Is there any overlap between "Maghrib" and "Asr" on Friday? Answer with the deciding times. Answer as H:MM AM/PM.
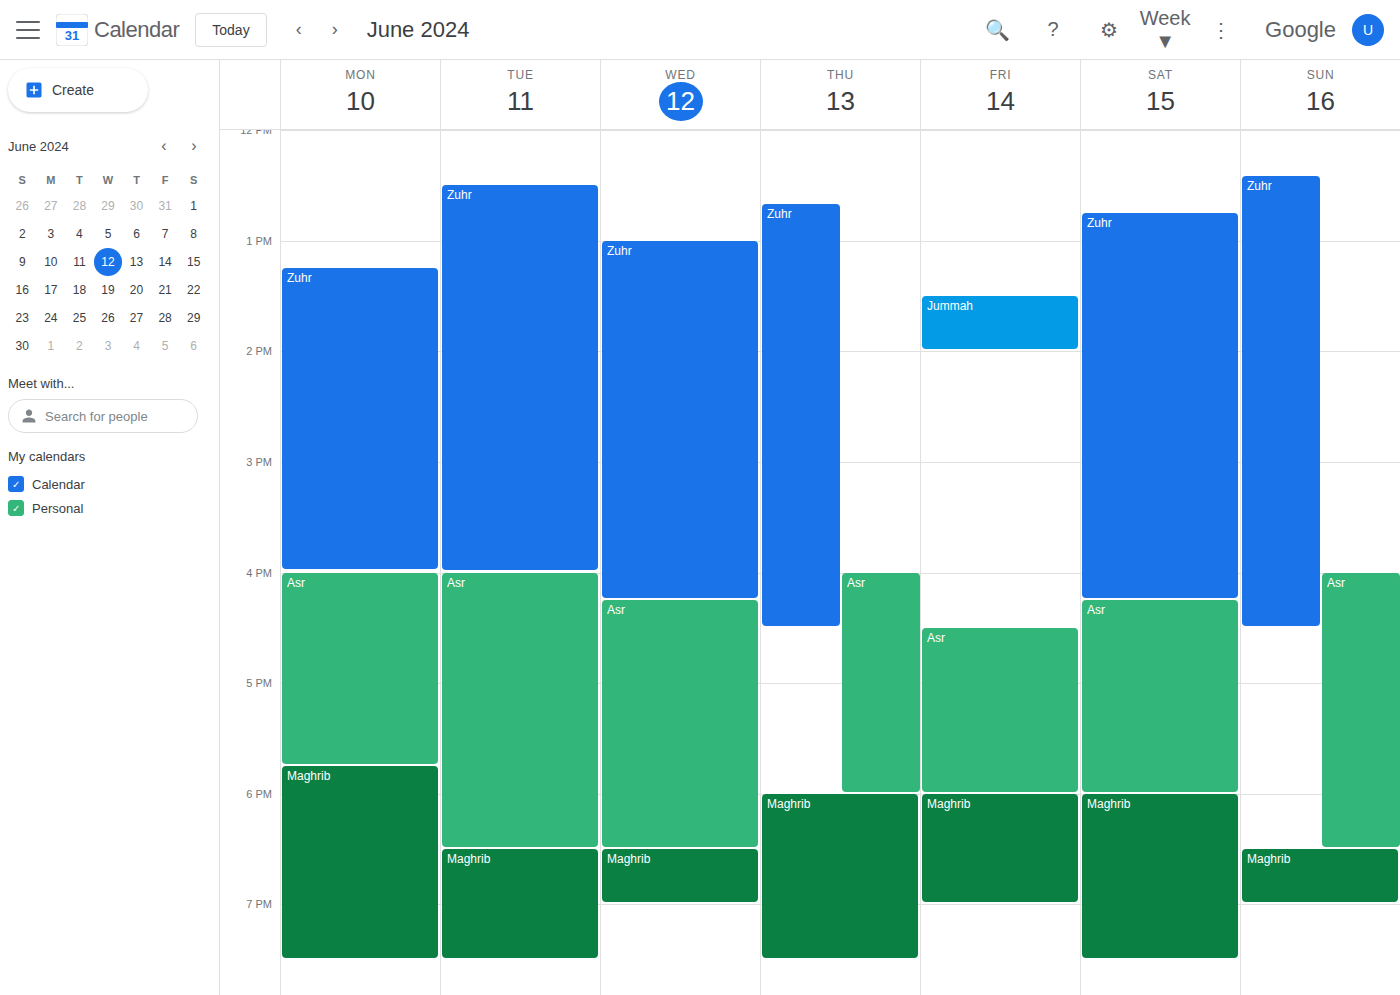
"Asr" ends at 6:00 PM, exactly when "Maghrib" starts -- they touch but do not overlap.